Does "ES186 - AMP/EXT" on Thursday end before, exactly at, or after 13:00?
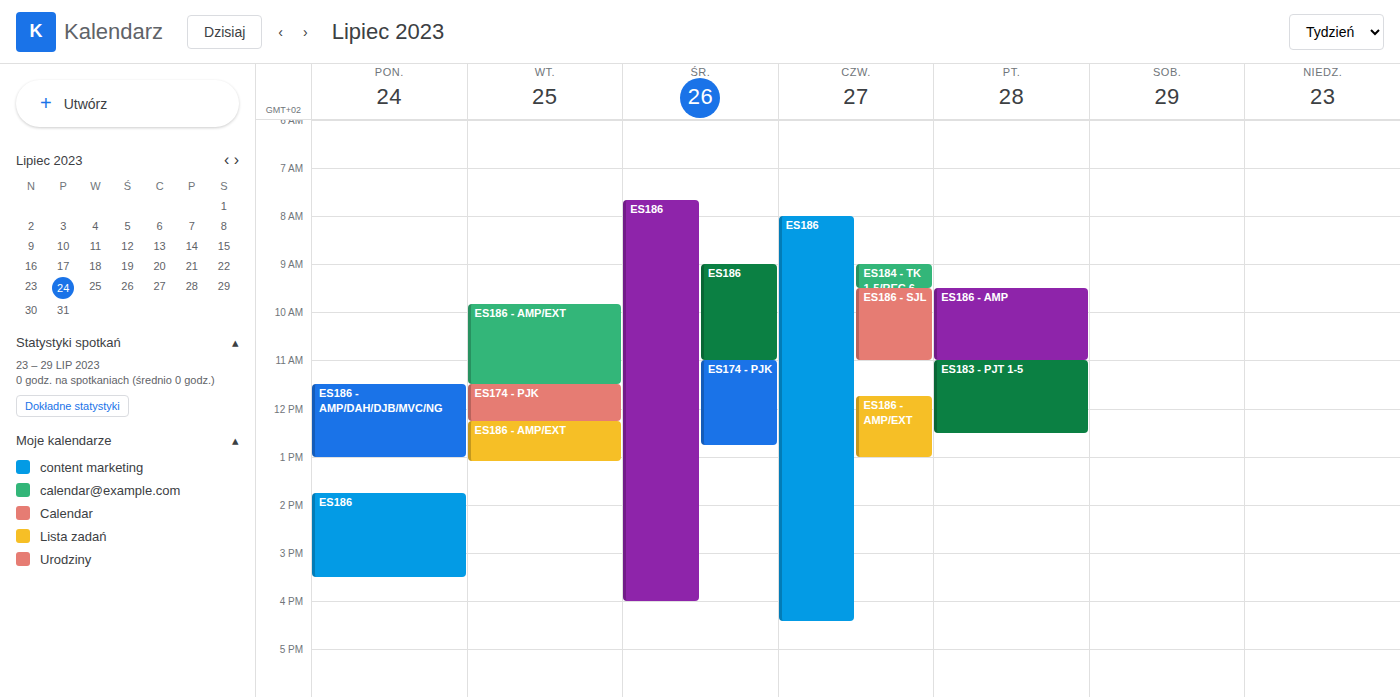
13:00 -- exactly at 13:00, on the 13:00 line.